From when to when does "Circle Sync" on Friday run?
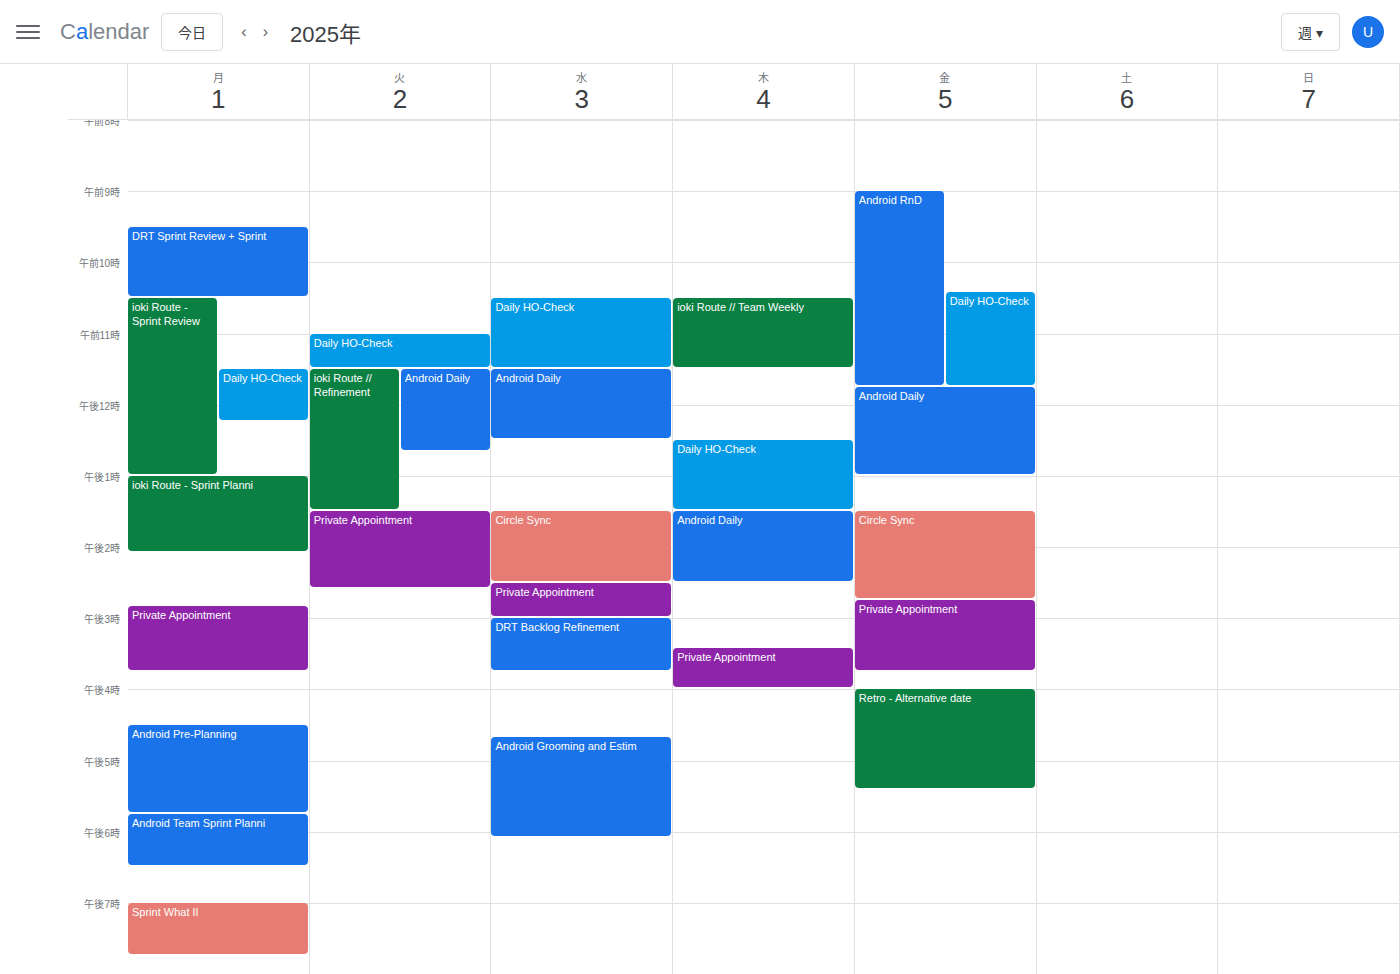
1:30 PM to 2:45 PM